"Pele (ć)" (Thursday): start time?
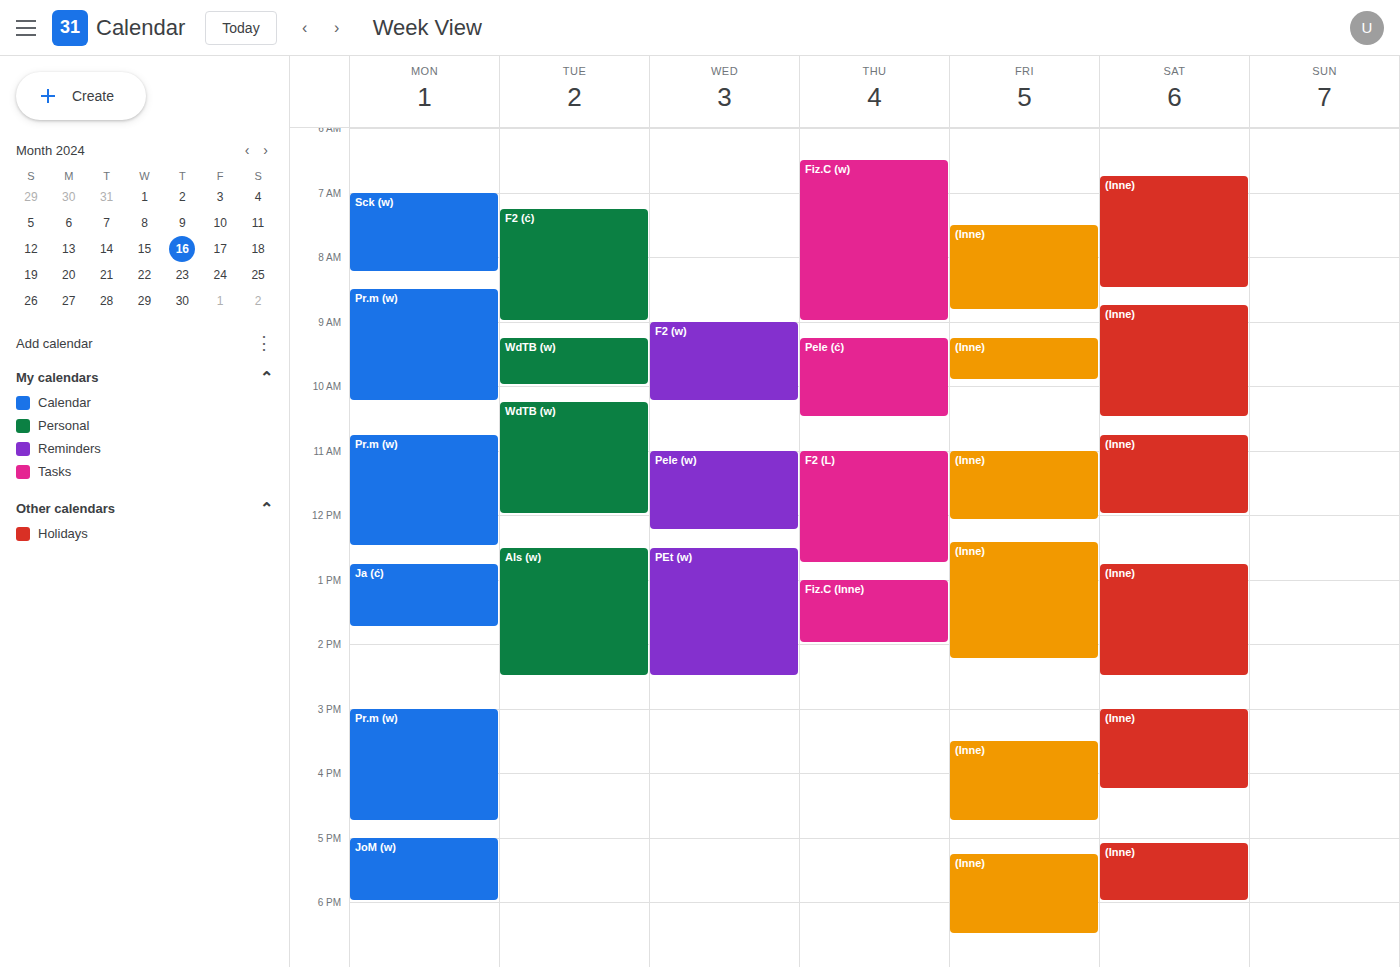
9:15 AM